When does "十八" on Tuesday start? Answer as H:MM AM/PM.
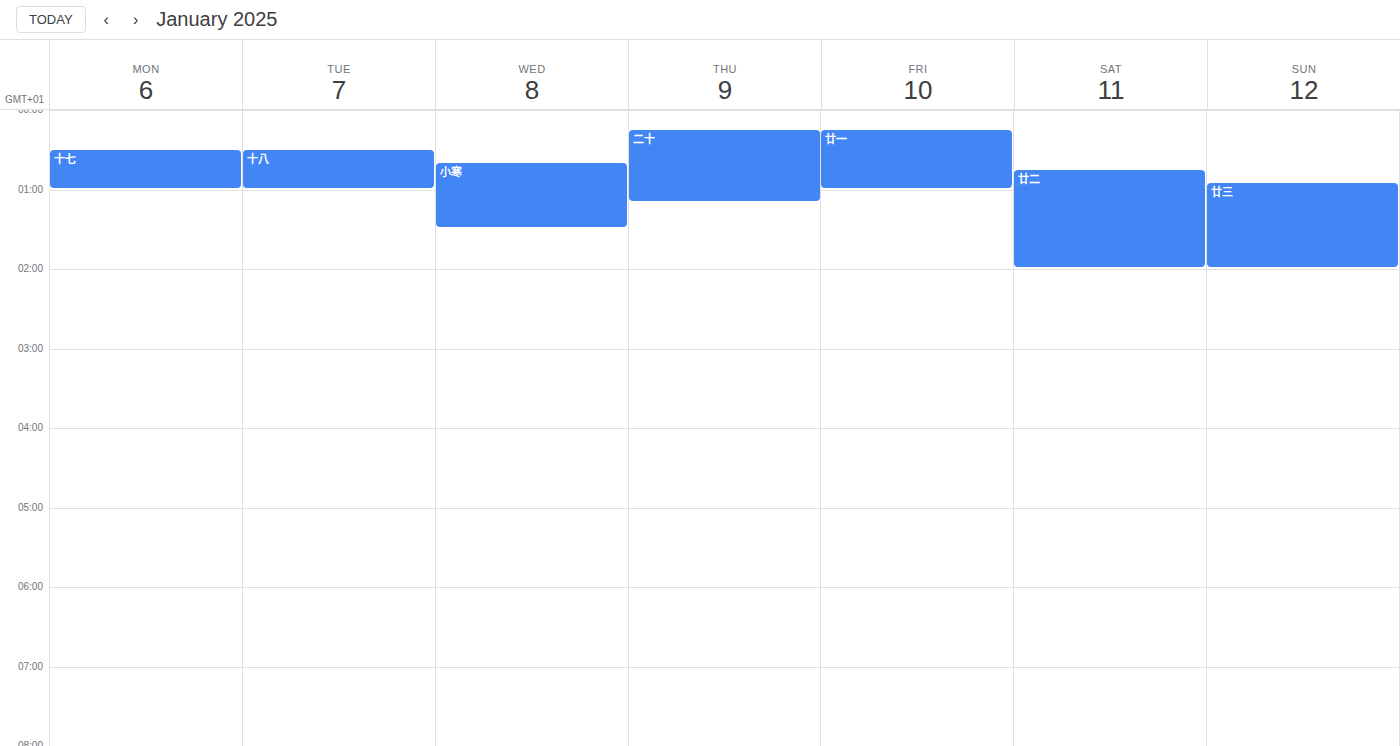
12:30 AM